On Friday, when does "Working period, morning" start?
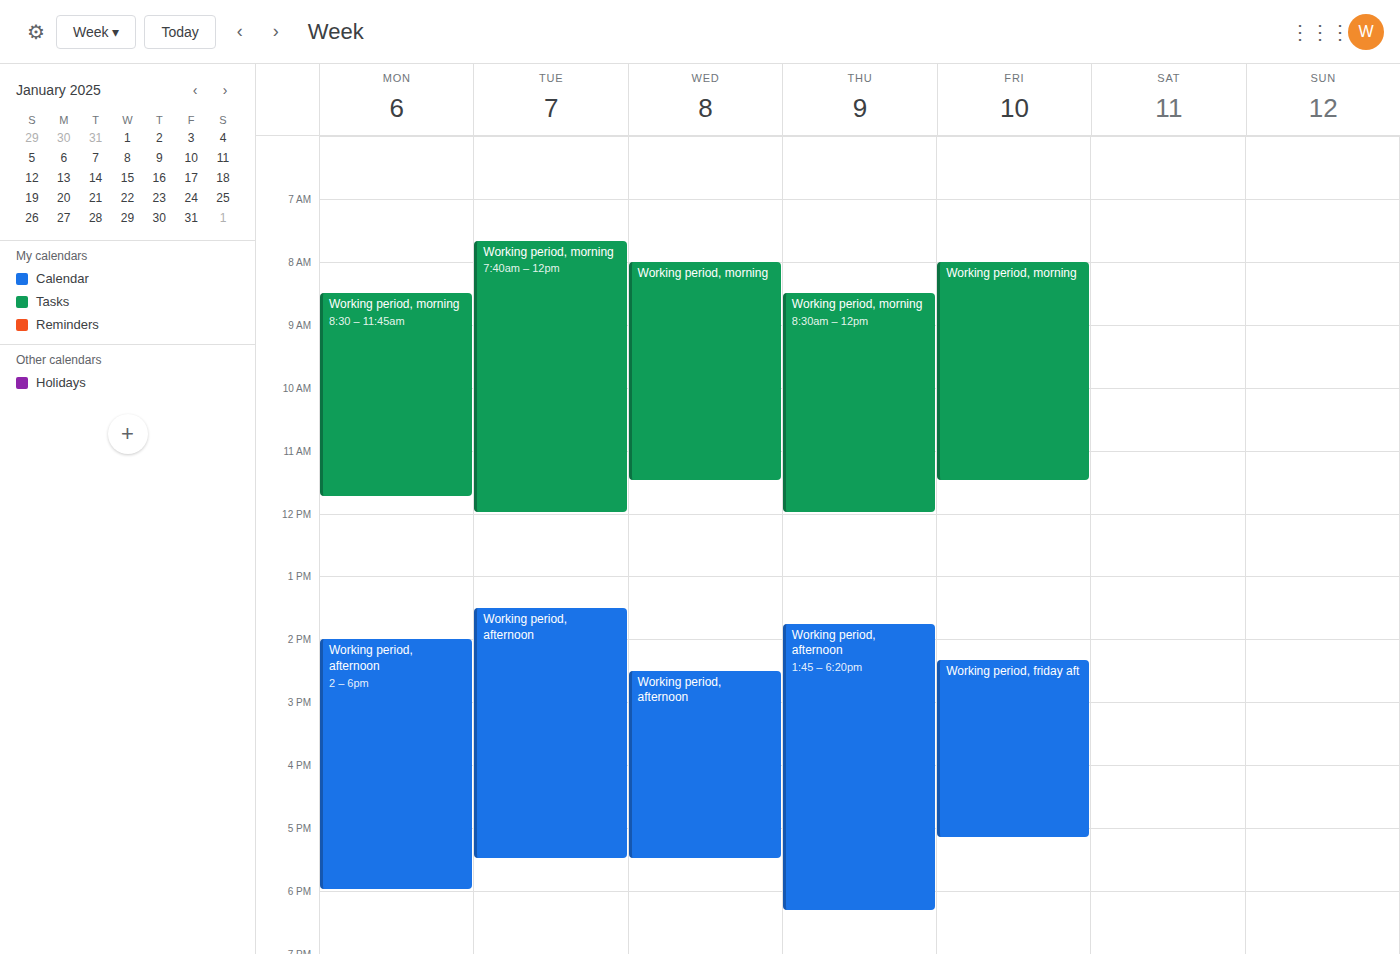
8:00 AM